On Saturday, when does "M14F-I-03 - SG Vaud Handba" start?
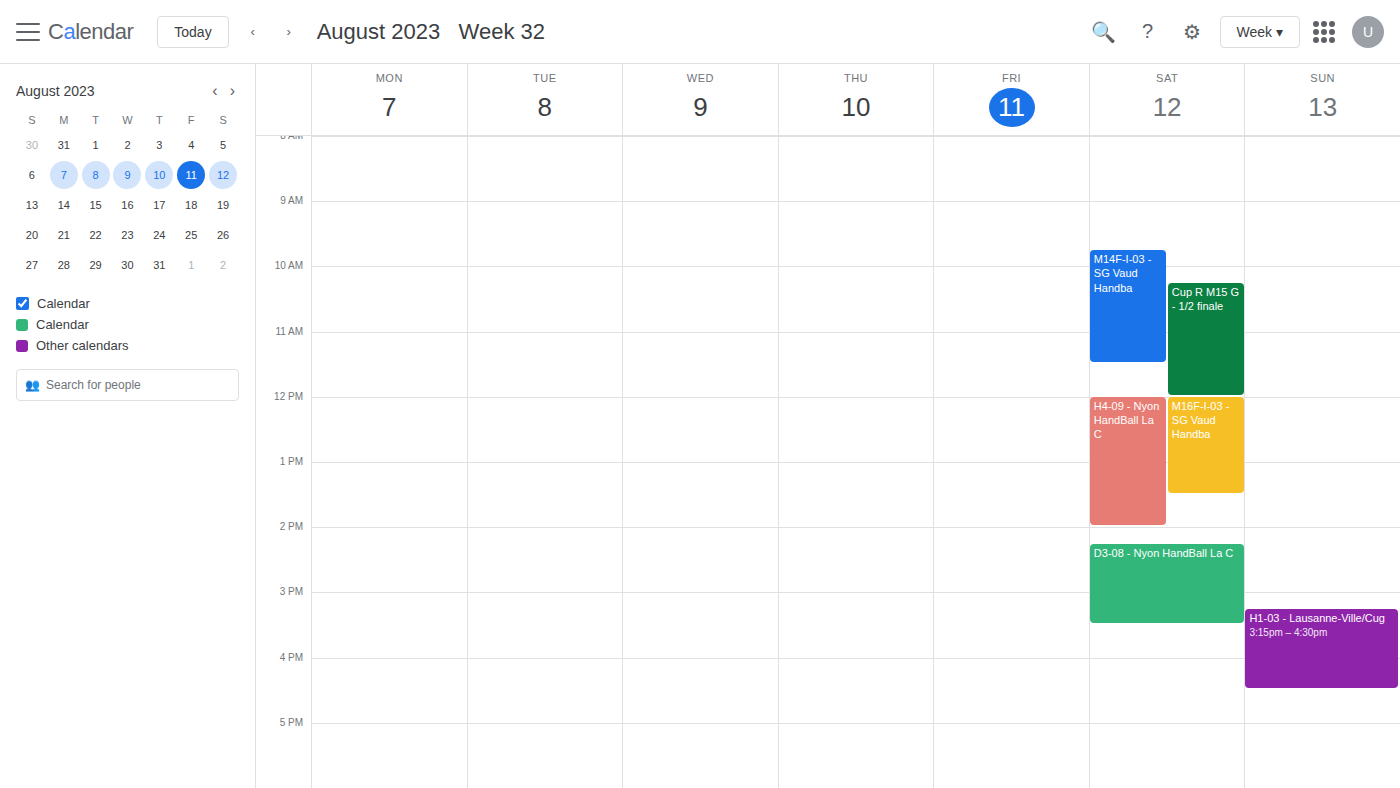
9:45 AM